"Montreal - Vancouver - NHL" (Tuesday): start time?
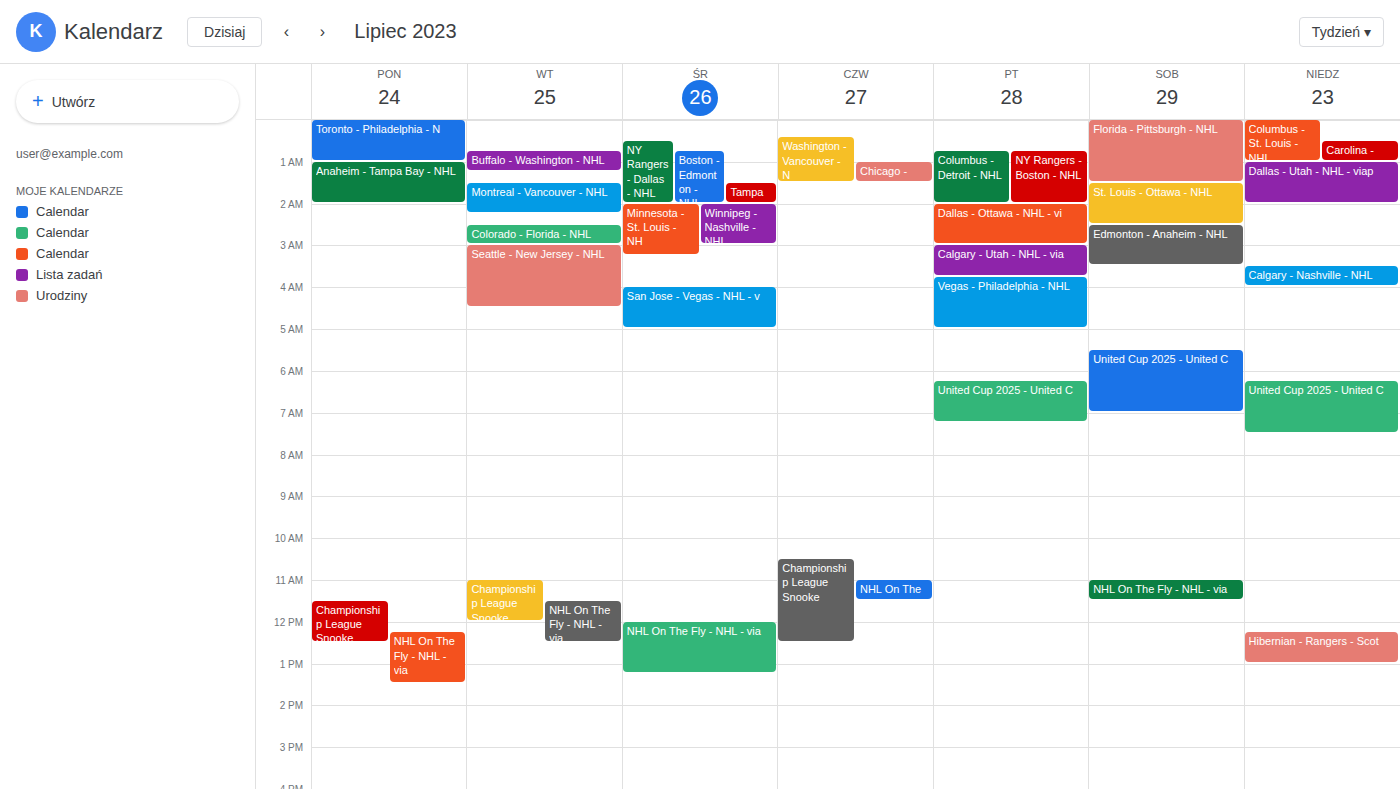
1:30 AM